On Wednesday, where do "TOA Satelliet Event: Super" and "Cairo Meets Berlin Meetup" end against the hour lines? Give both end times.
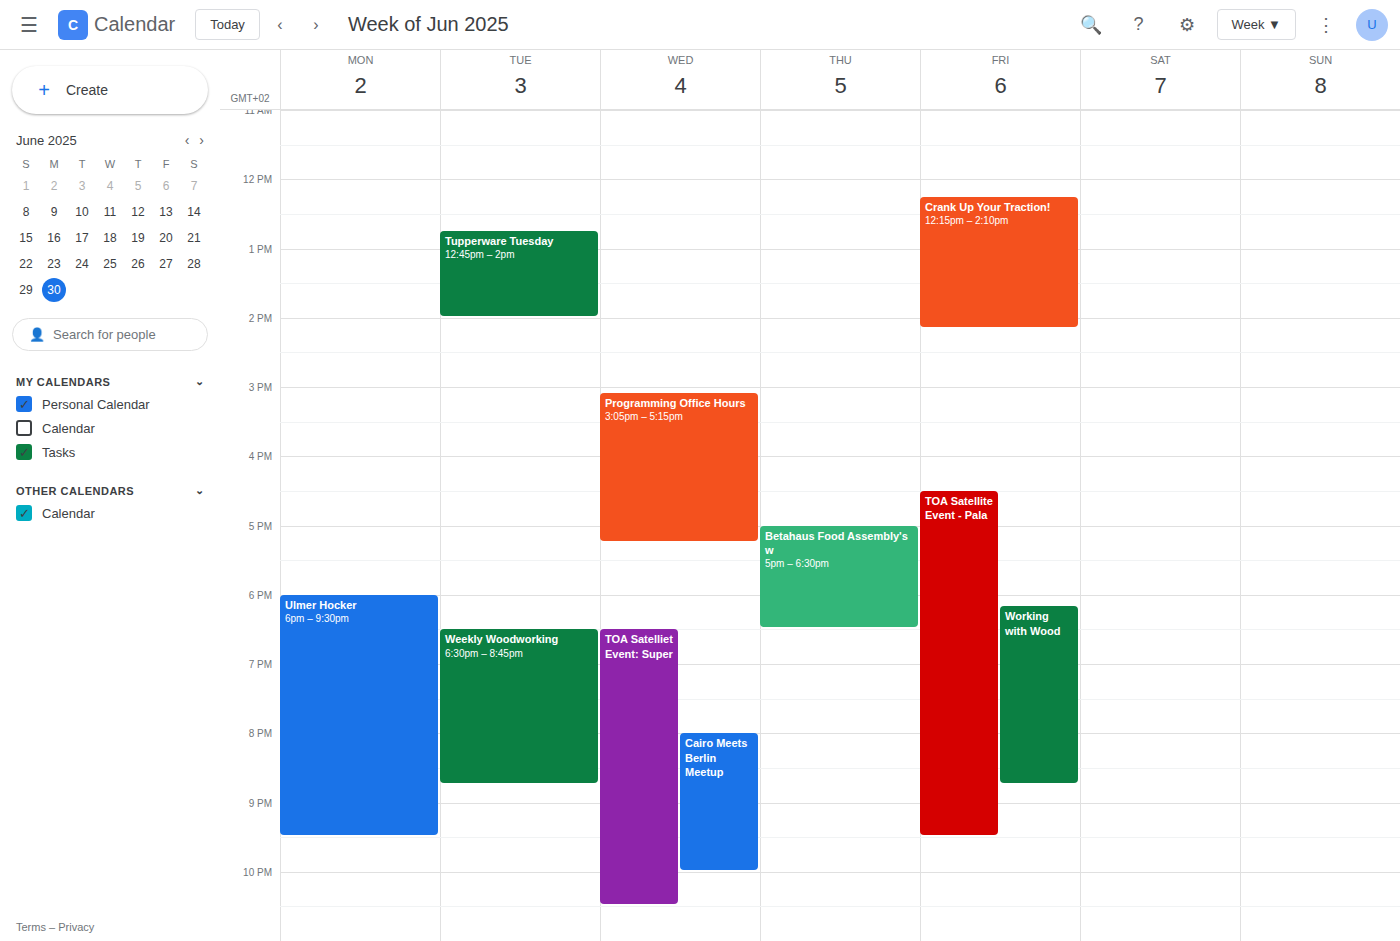
"TOA Satelliet Event: Super": 10:30 PM, halfway between the 10 PM and 11 PM lines. "Cairo Meets Berlin Meetup": 10:00 PM, exactly on the 10 PM line.